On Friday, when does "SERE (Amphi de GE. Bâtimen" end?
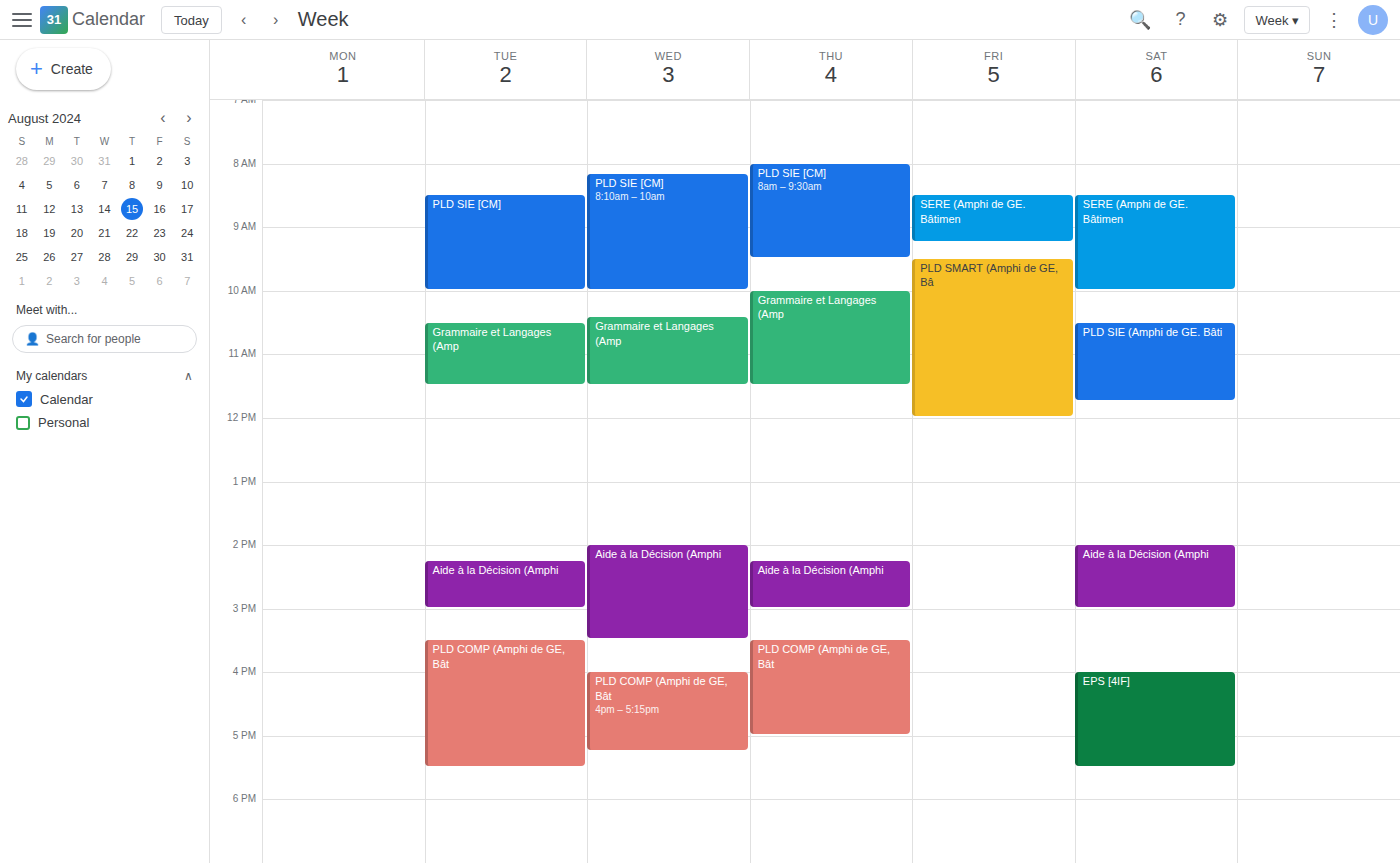
09:15